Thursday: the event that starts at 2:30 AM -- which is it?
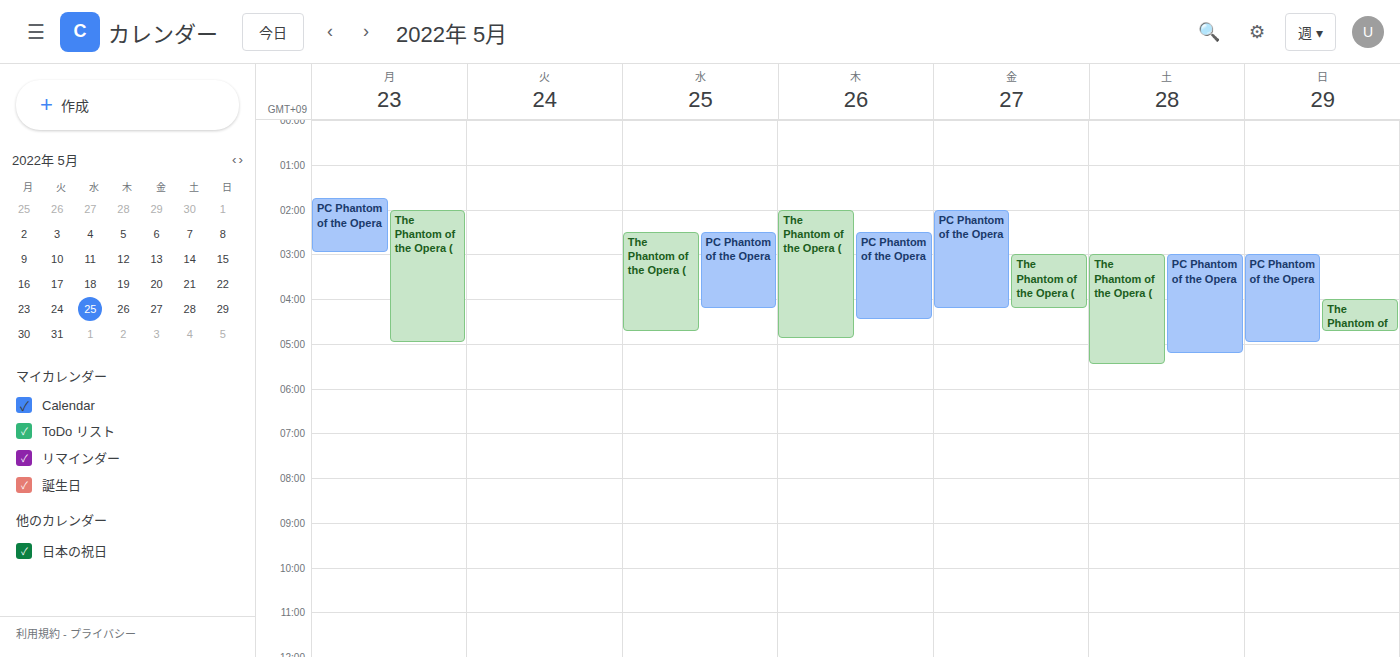
"PC Phantom of the Opera"